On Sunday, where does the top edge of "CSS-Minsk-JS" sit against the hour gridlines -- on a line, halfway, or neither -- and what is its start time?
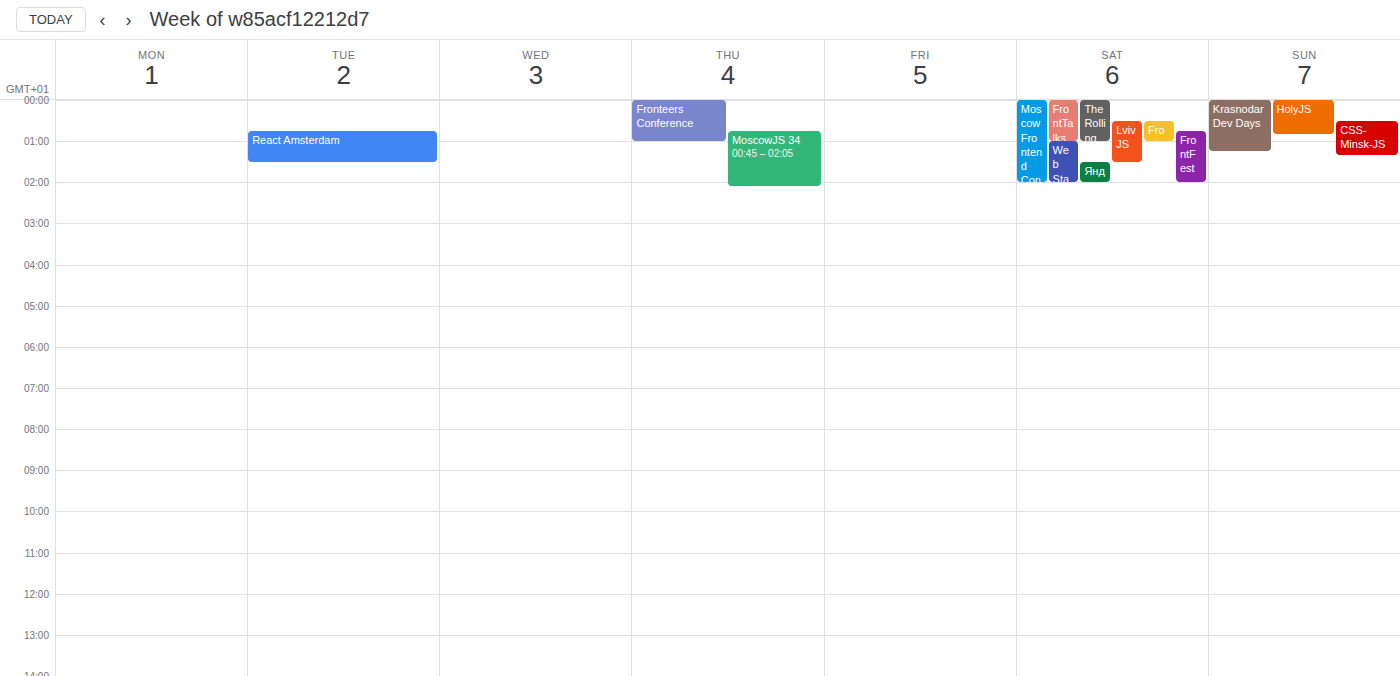
12:30 AM -- halfway between the 12 AM and 1 AM lines.